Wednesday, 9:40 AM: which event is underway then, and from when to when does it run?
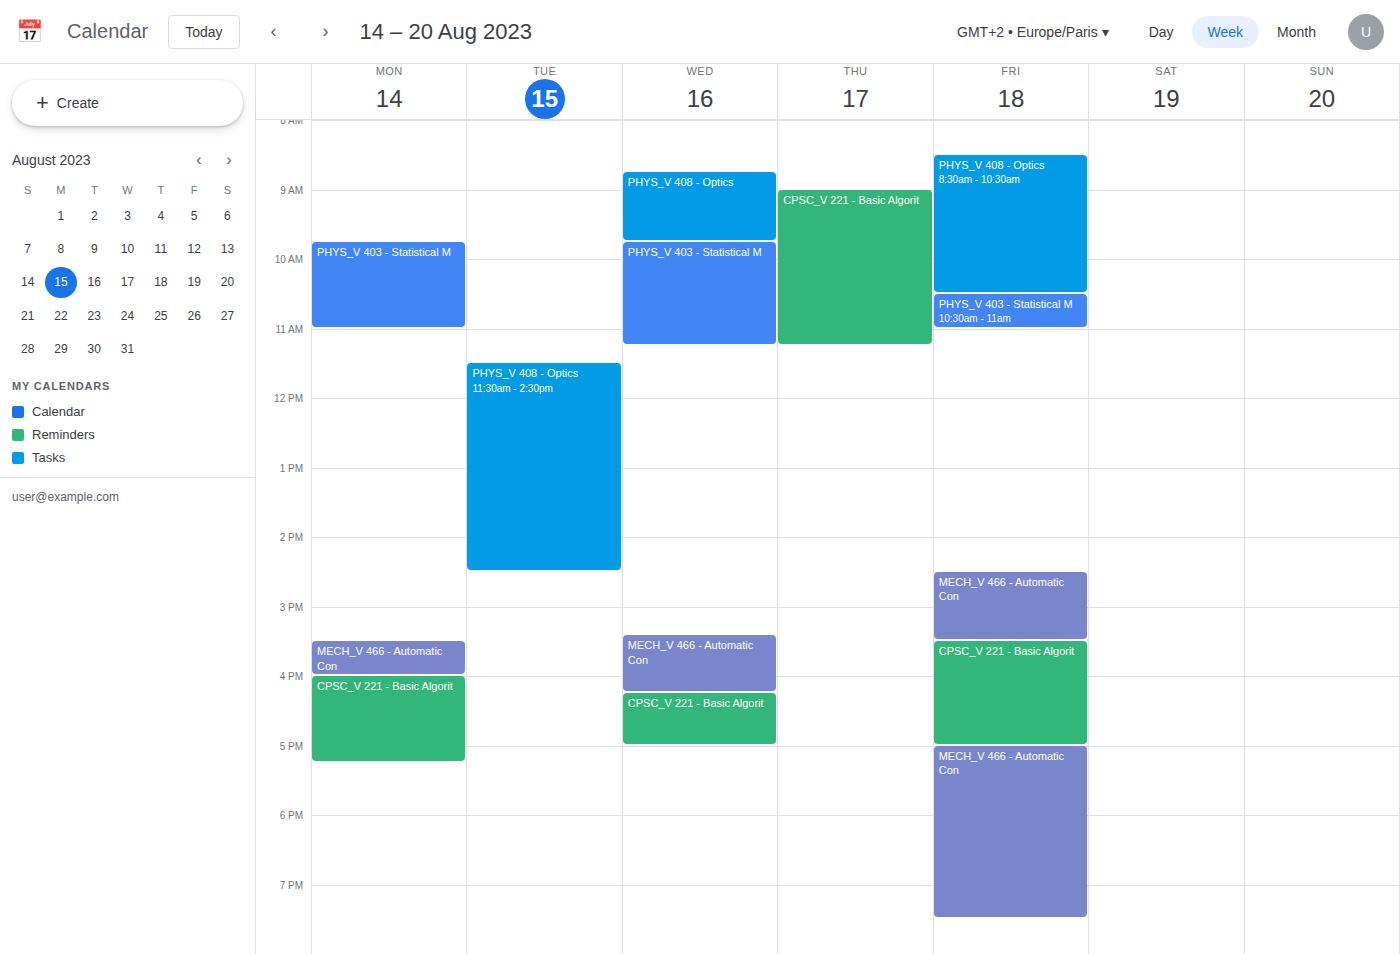
"PHYS_V 408 - Optics", 8:45 AM to 9:45 AM